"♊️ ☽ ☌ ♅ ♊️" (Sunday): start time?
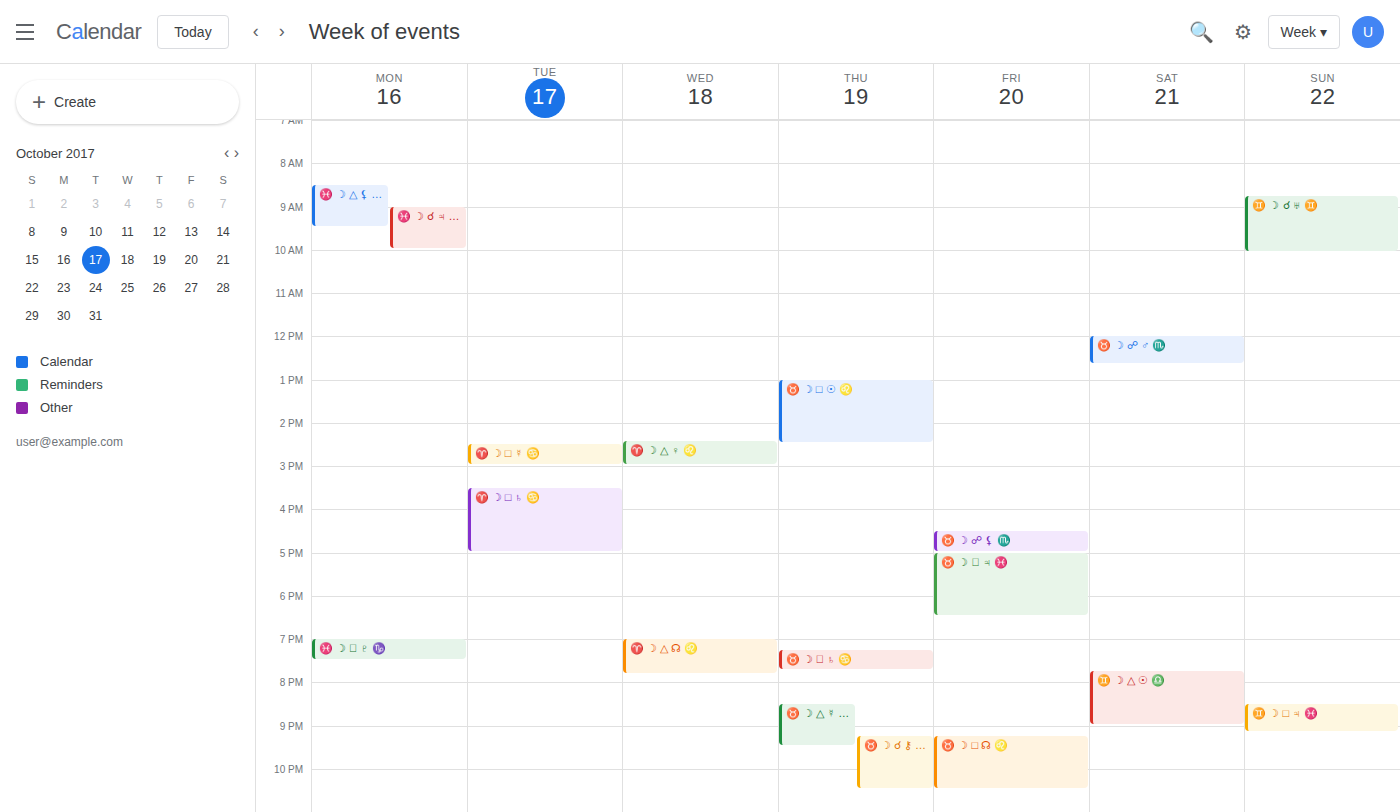
08:45